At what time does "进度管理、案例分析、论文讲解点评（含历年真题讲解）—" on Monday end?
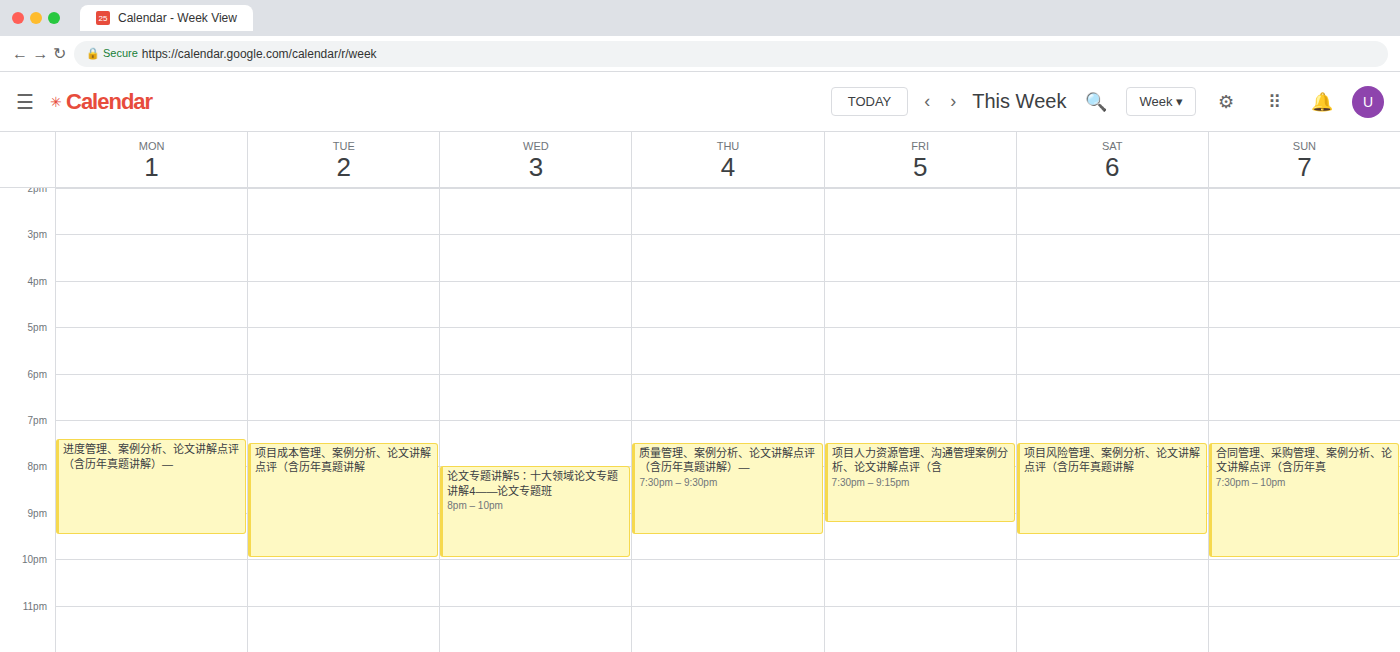
21:30